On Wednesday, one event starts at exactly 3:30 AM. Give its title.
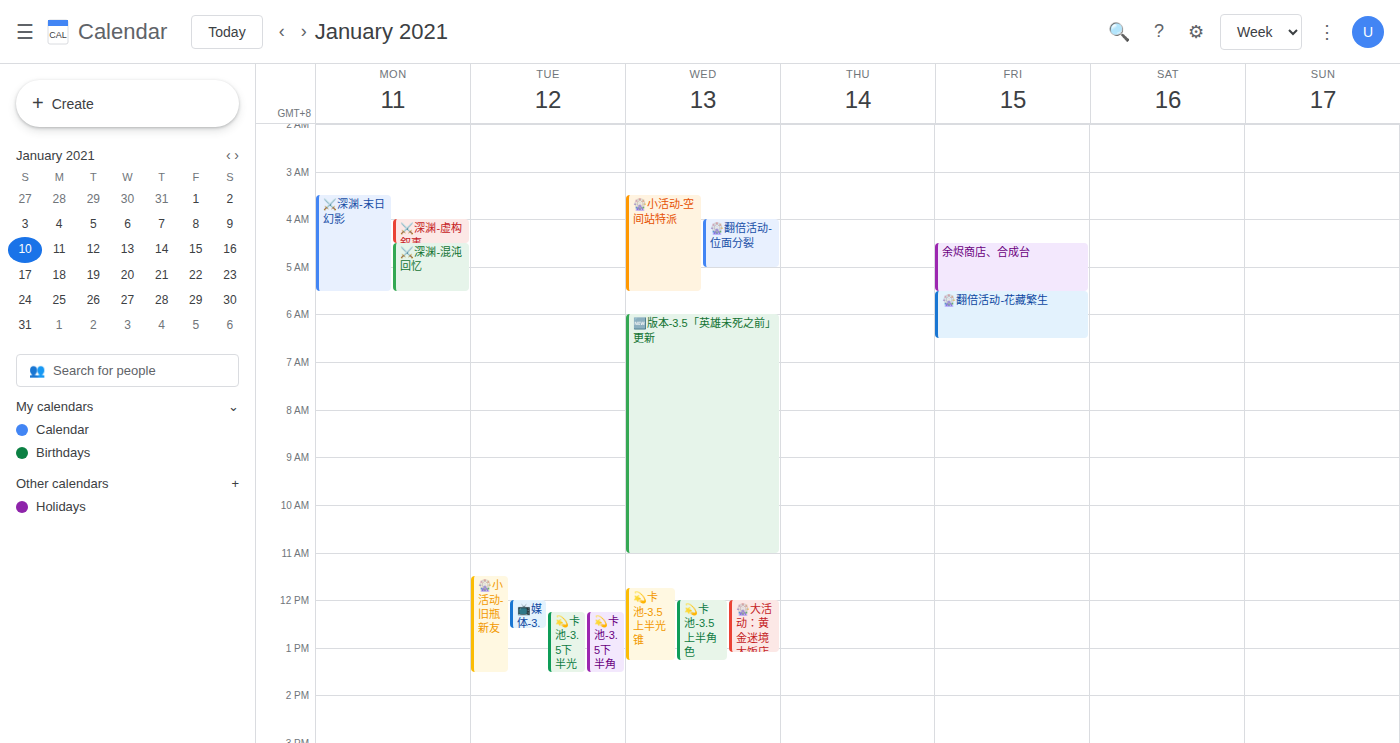
"🎡小活动-空间站特派"